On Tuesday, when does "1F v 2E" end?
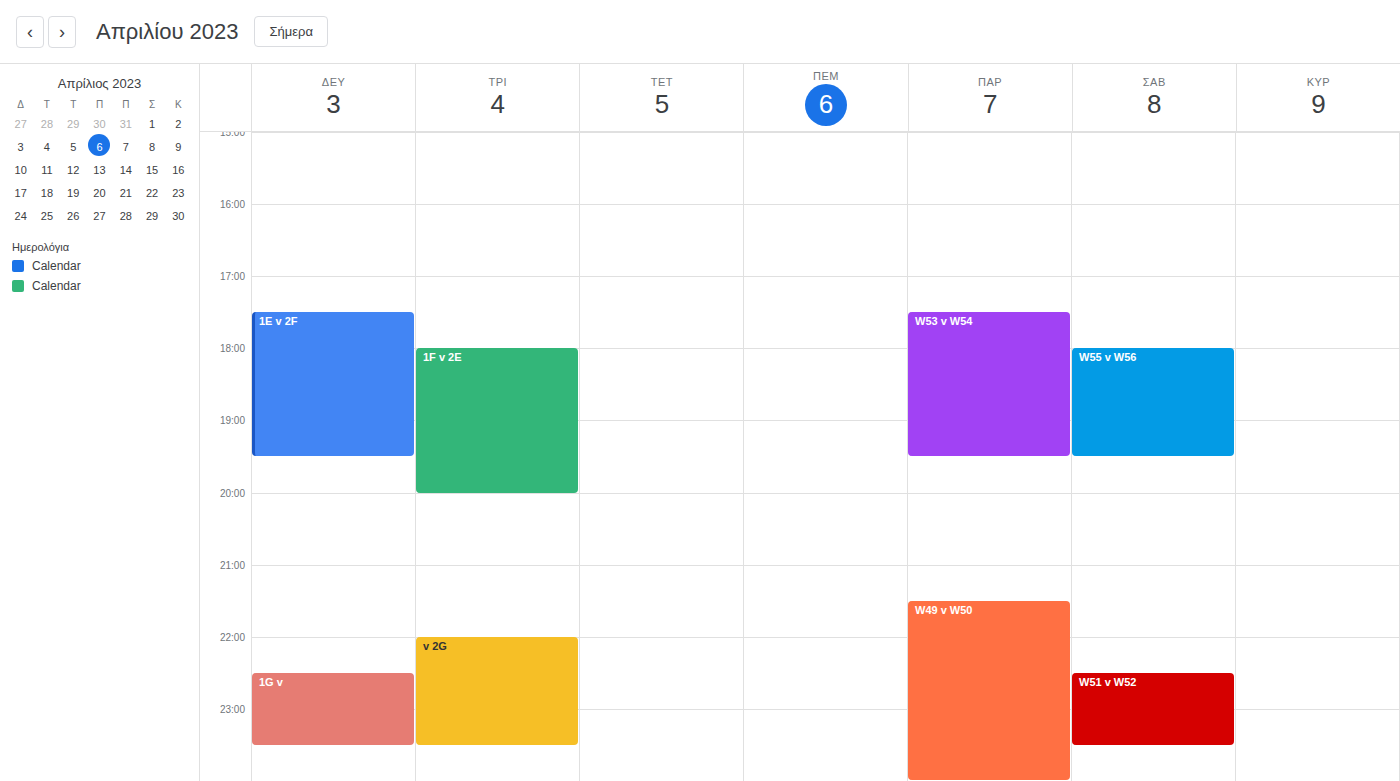
8:00 PM